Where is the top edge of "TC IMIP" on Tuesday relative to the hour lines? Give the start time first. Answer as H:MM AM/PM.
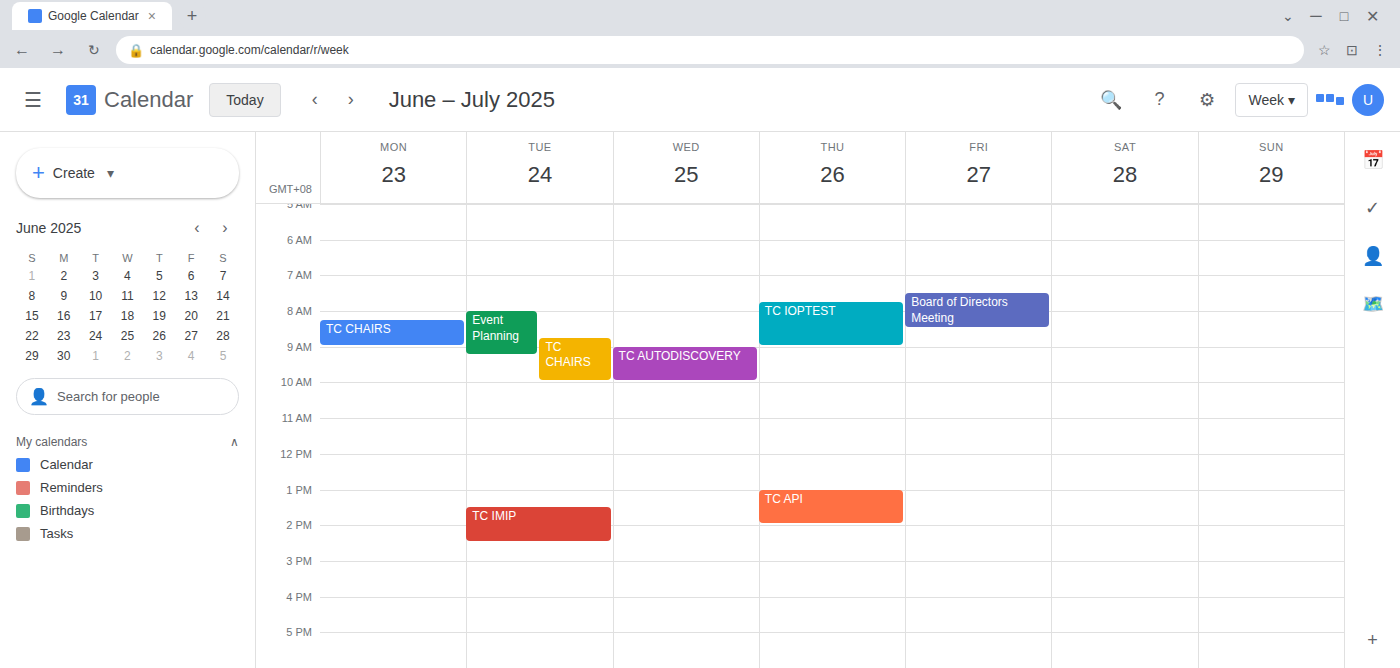
1:30 PM -- halfway between the 1 PM and 2 PM lines.